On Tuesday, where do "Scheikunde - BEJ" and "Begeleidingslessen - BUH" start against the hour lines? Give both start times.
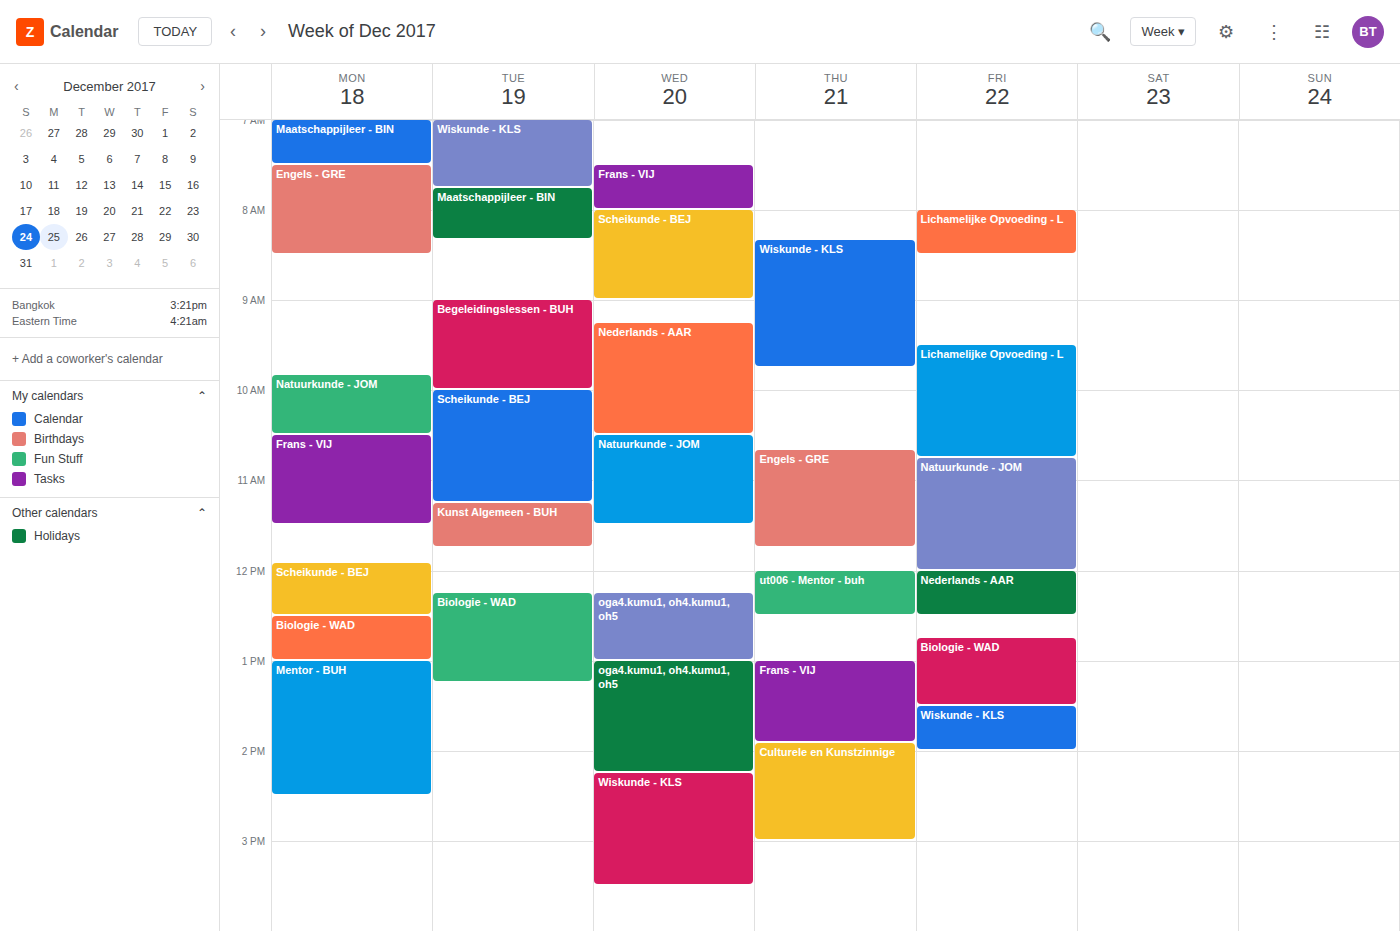
"Scheikunde - BEJ": 10:00 AM, exactly on the 10 AM line. "Begeleidingslessen - BUH": 9:00 AM, exactly on the 9 AM line.